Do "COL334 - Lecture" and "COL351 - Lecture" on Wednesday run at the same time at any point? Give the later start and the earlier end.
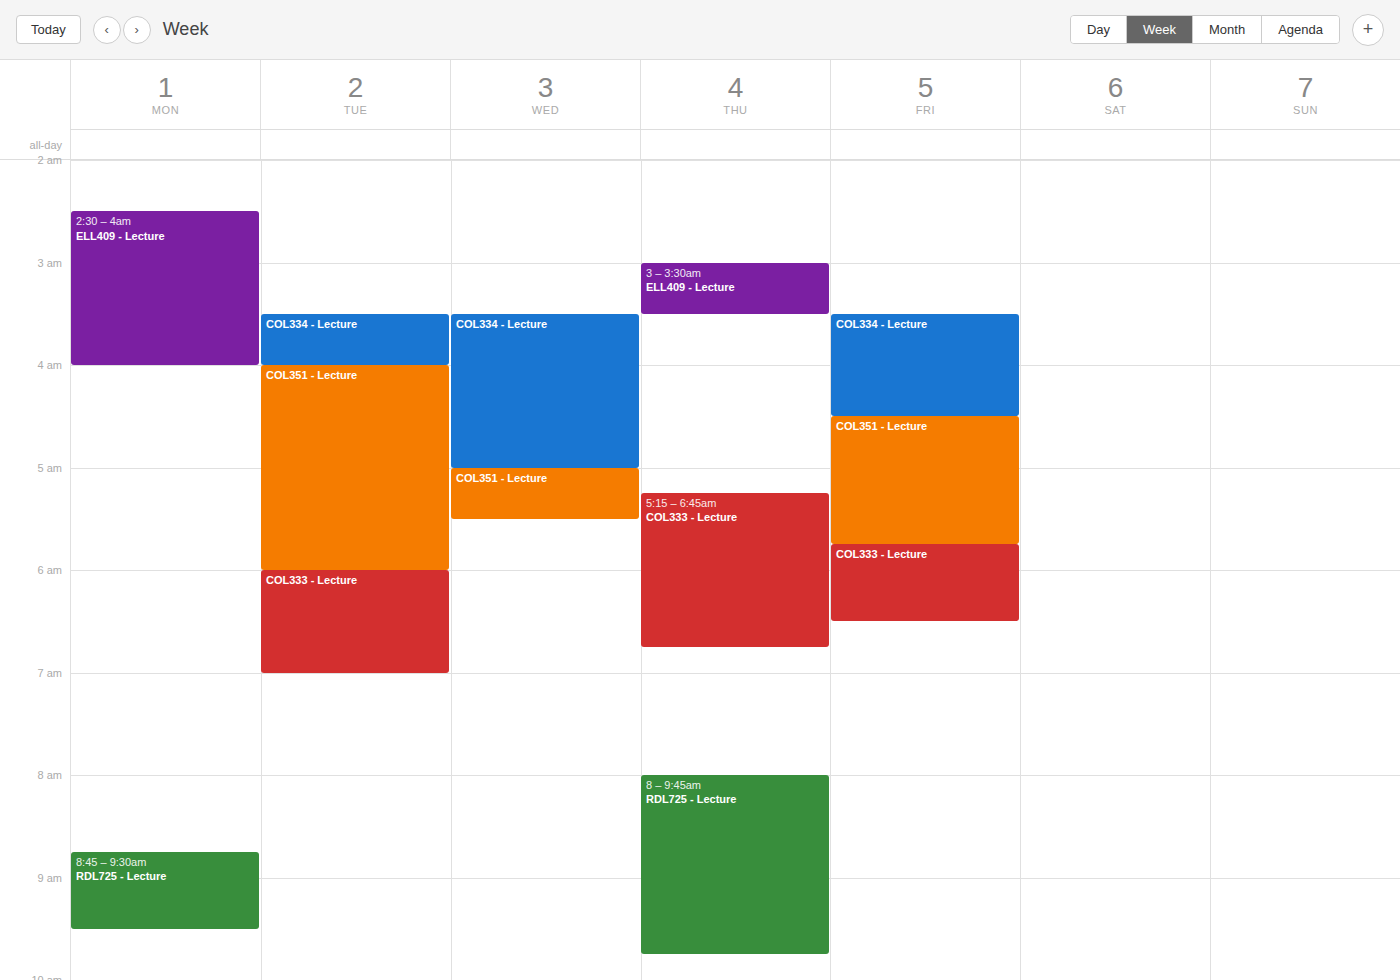
"COL334 - Lecture" ends at 5:00 AM, exactly when "COL351 - Lecture" starts -- they touch but do not overlap.